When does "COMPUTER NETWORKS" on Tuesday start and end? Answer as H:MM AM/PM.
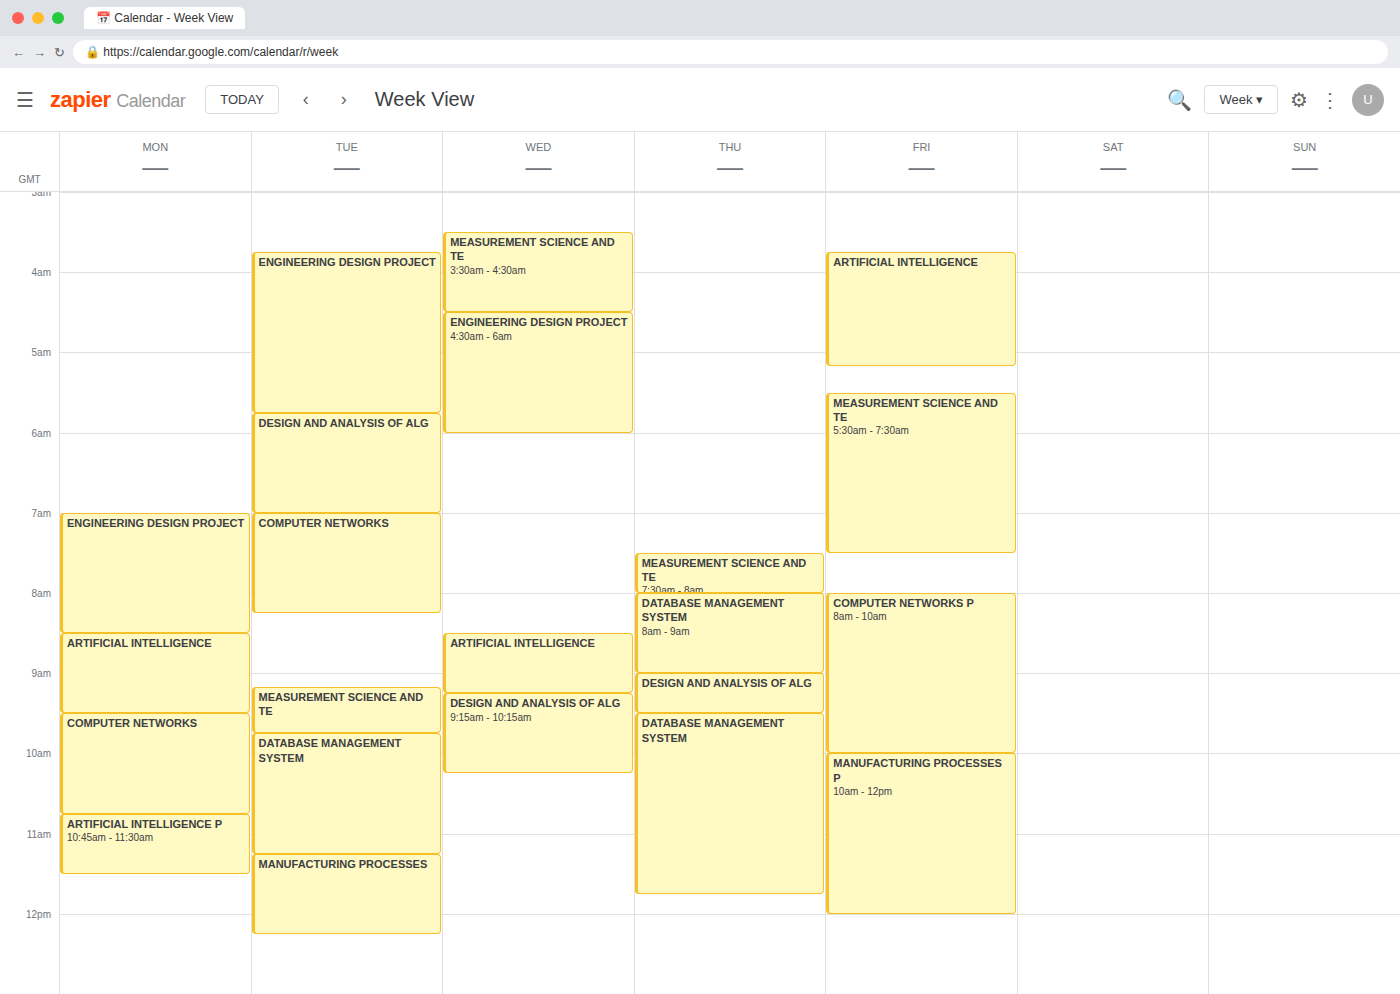
7:00 AM to 8:15 AM